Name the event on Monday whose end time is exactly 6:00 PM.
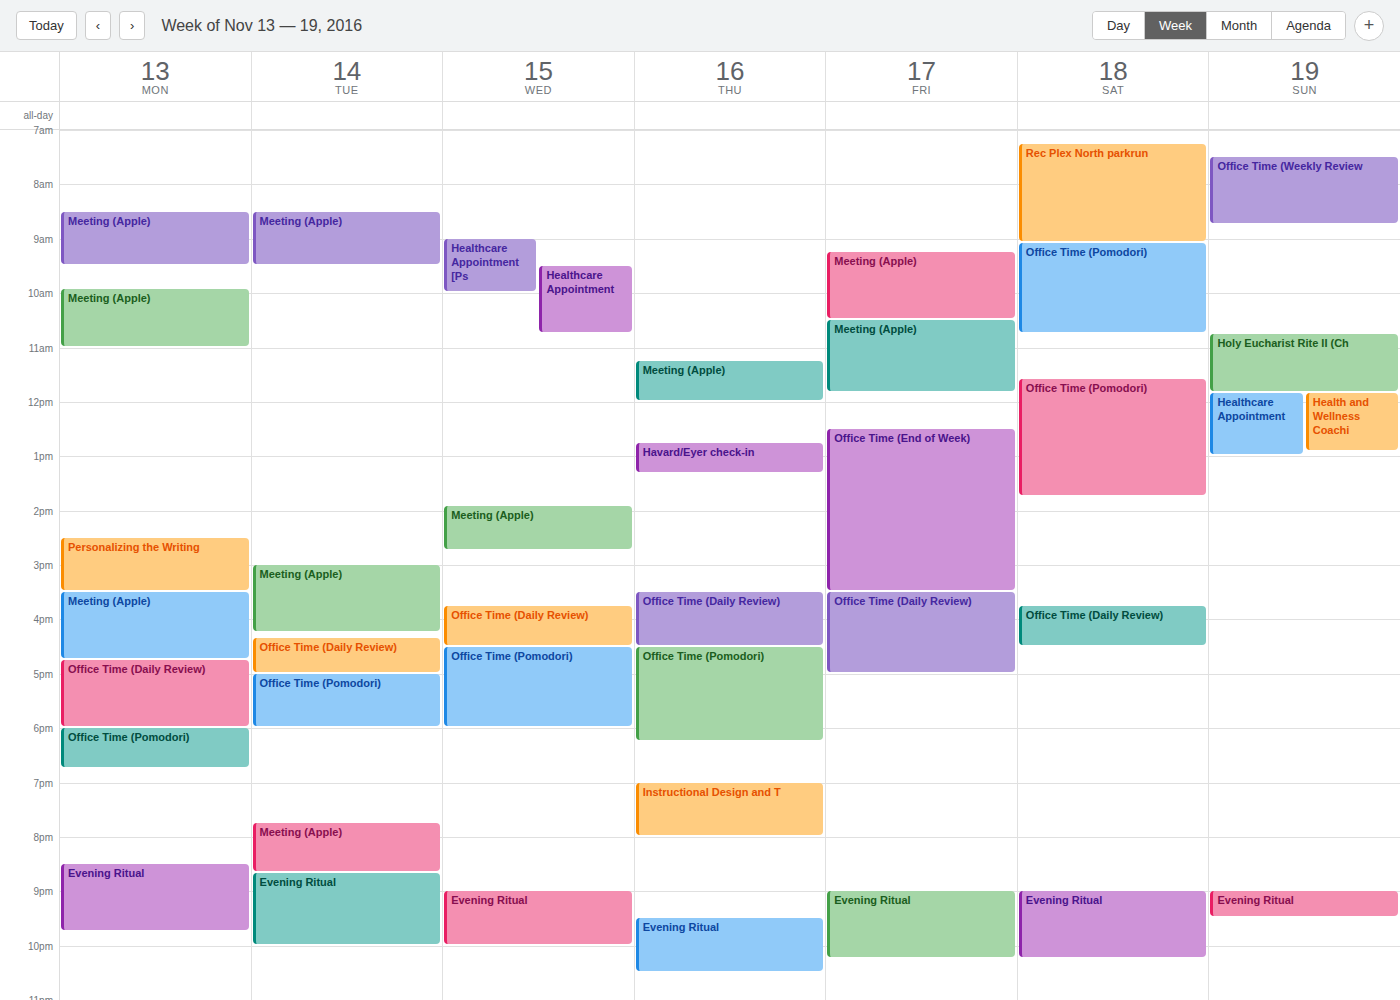
"Office Time (Daily Review)"